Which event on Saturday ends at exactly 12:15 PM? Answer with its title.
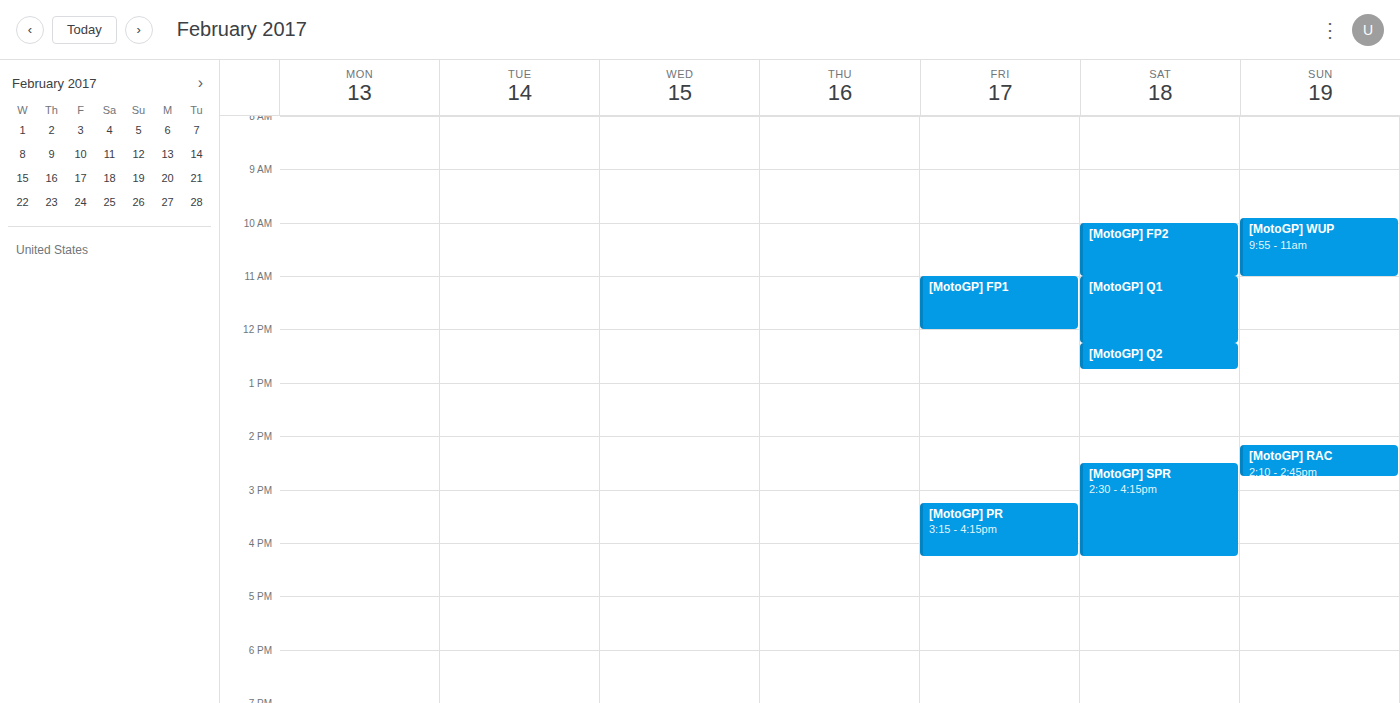
"[MotoGP] Q1"